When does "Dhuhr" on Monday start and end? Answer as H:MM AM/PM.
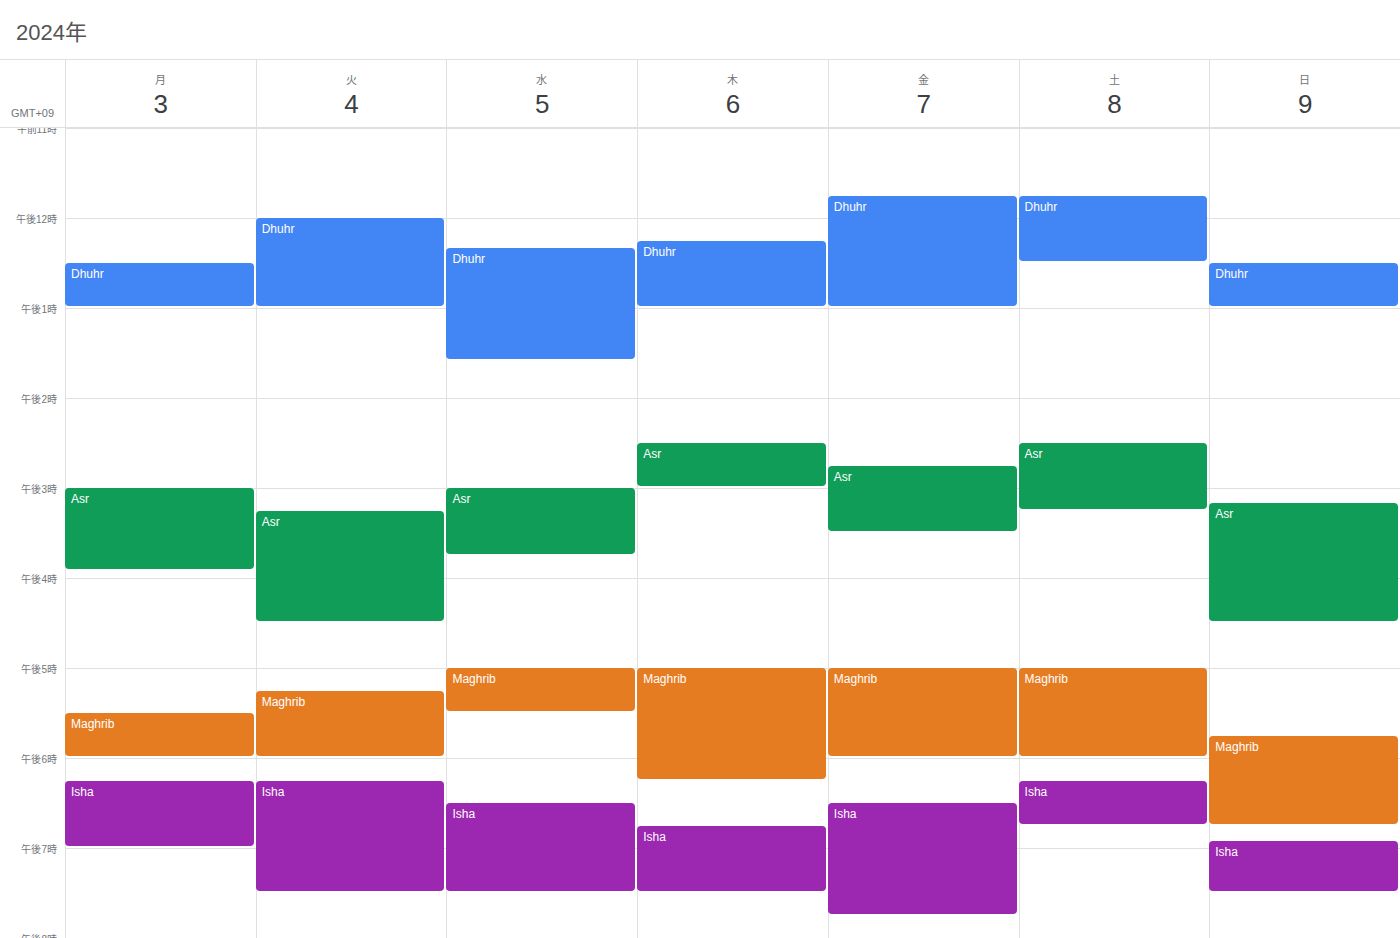
12:30 PM to 1:00 PM